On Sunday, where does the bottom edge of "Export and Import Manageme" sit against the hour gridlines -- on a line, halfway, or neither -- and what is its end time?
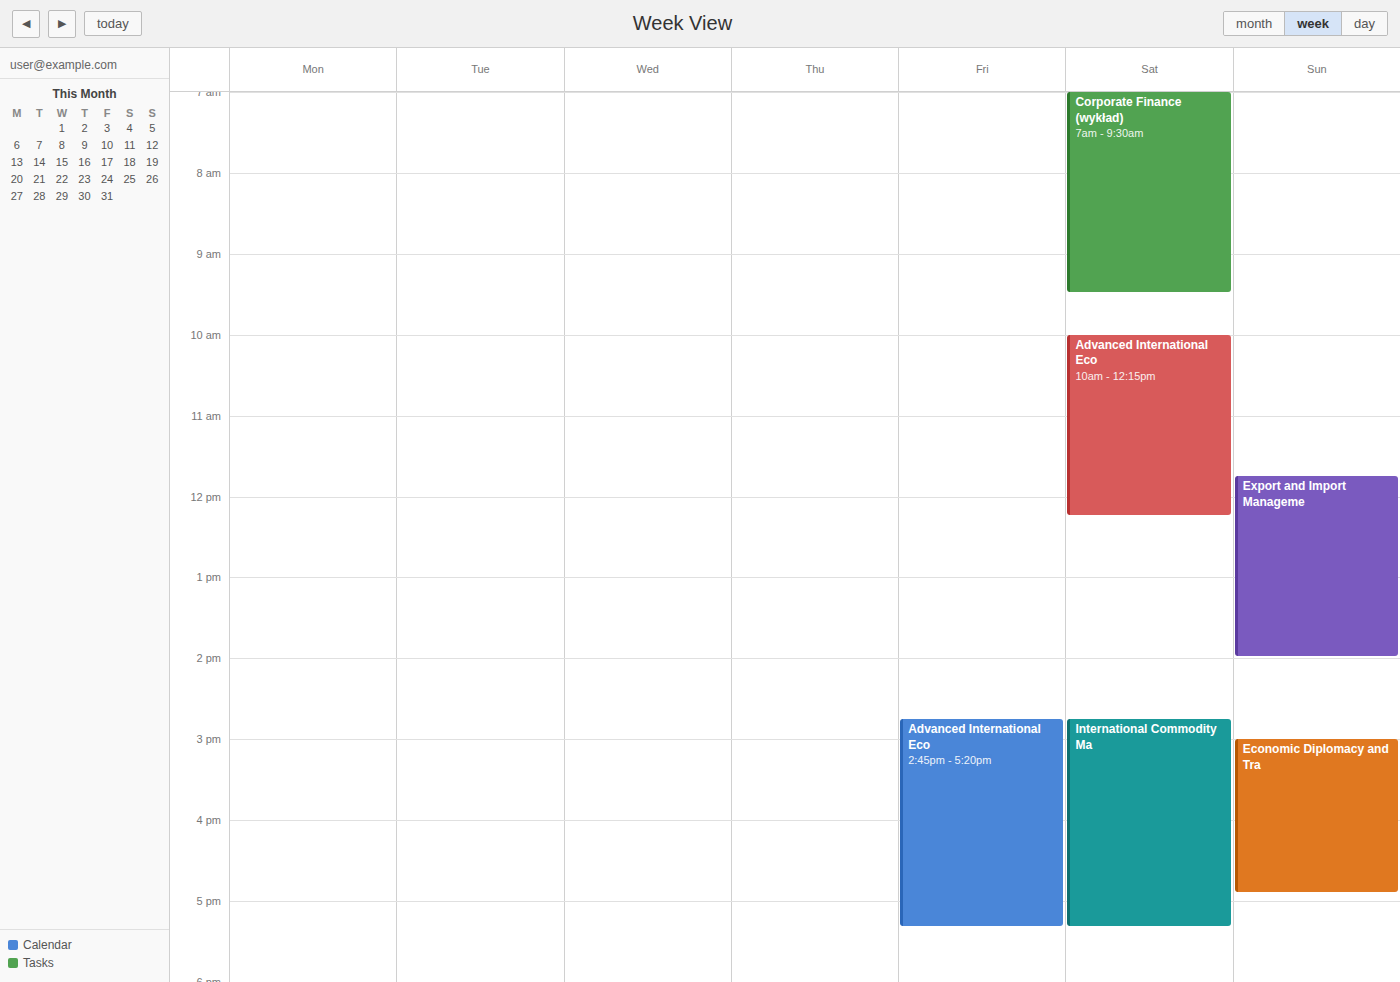
2:00 PM -- exactly on the 2 PM line.